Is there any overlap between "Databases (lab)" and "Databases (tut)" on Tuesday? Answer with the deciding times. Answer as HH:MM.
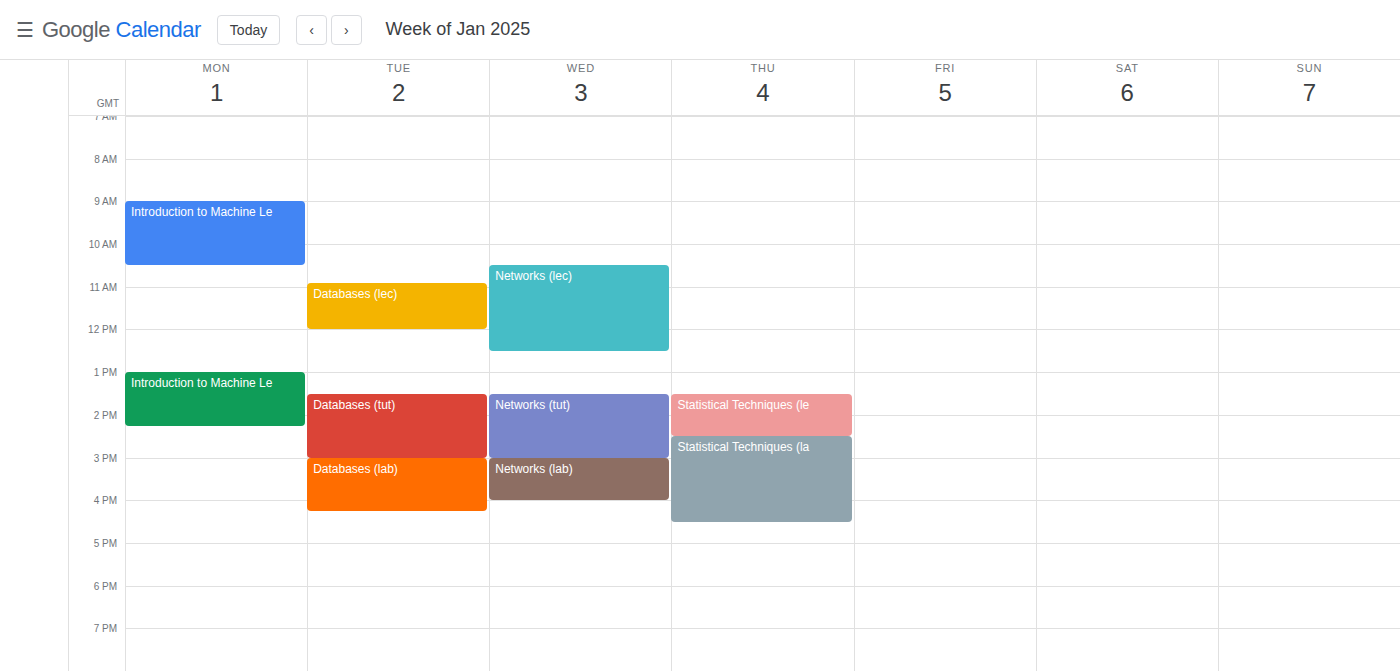
"Databases (tut)" ends at 15:00, exactly when "Databases (lab)" starts -- they touch but do not overlap.